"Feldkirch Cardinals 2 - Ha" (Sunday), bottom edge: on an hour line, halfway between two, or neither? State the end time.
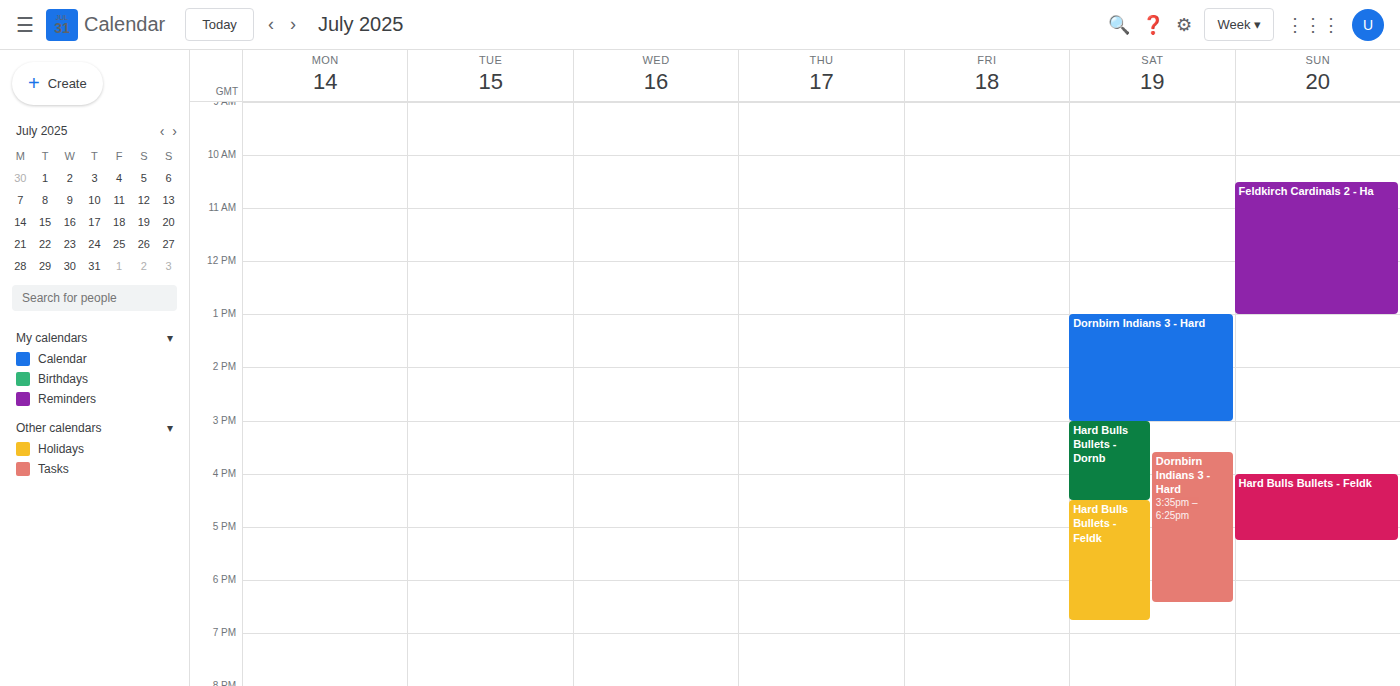
1:00 PM -- exactly on the 1 PM line.